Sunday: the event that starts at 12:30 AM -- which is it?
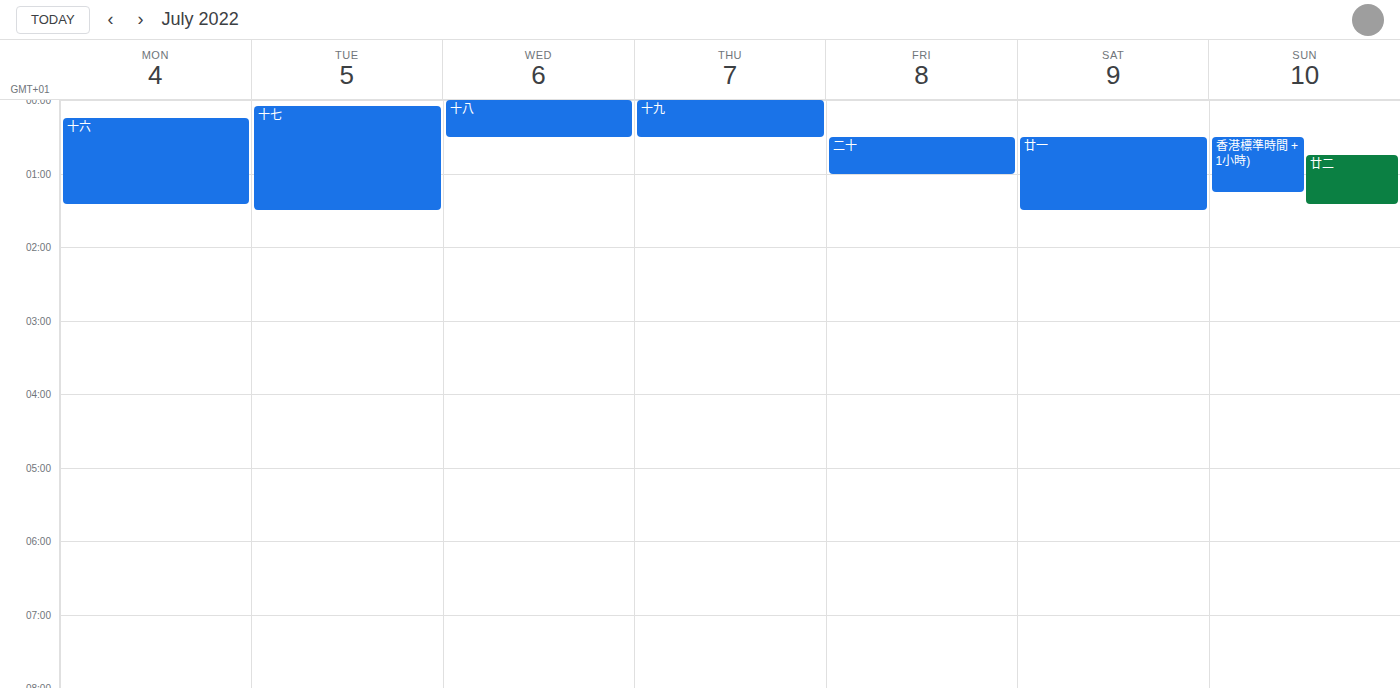
"香港標準時間 + 1小時)"